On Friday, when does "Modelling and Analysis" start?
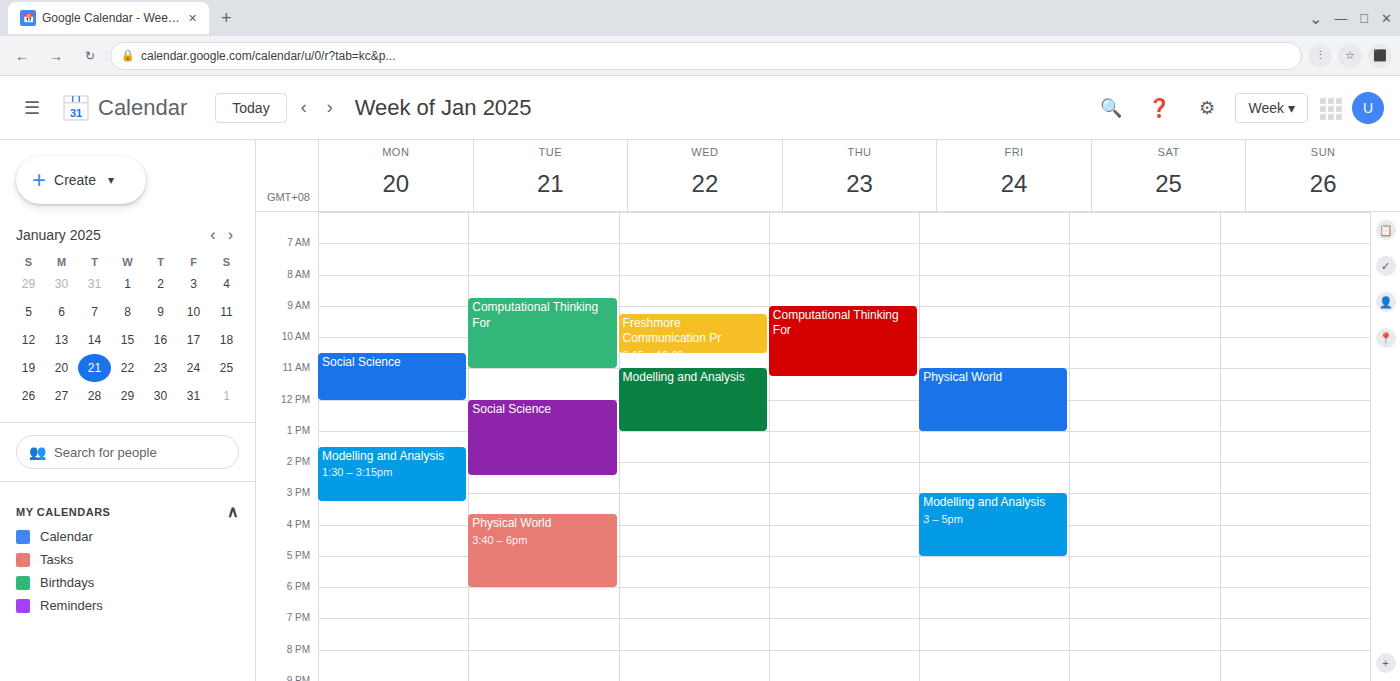
3:00 PM